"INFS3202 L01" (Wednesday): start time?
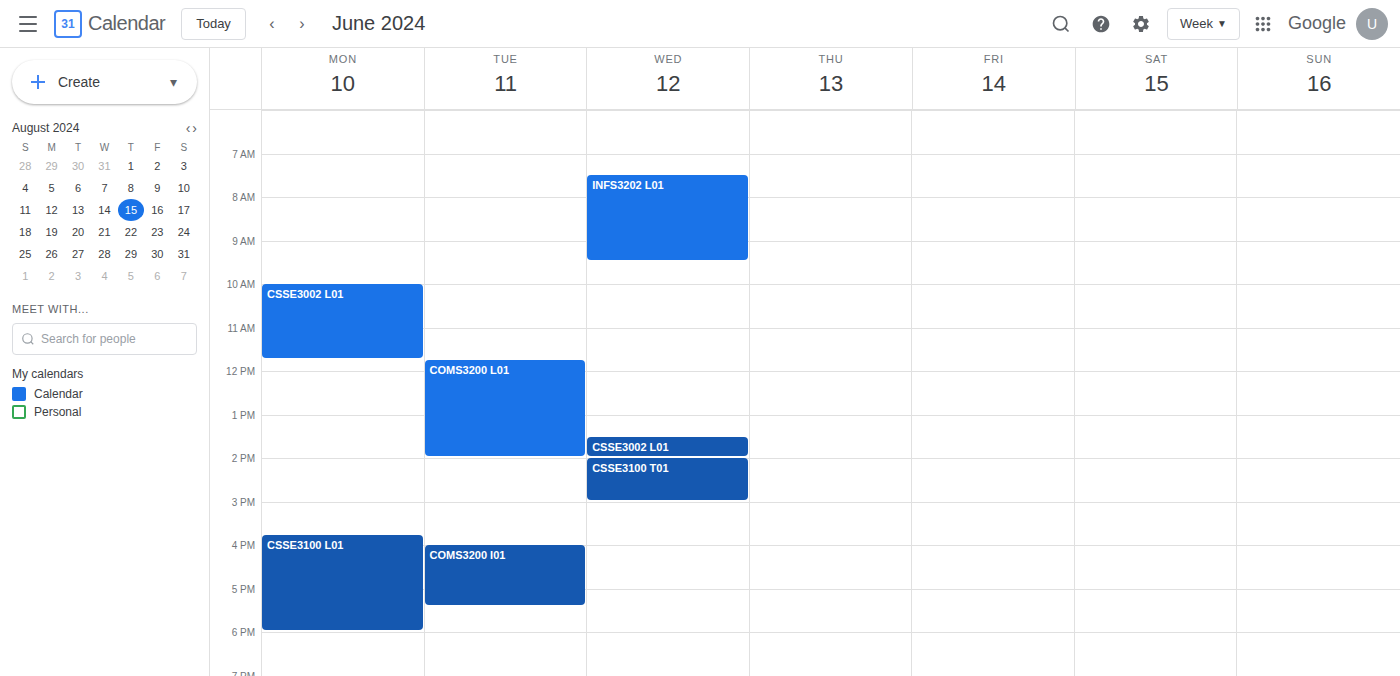
07:30